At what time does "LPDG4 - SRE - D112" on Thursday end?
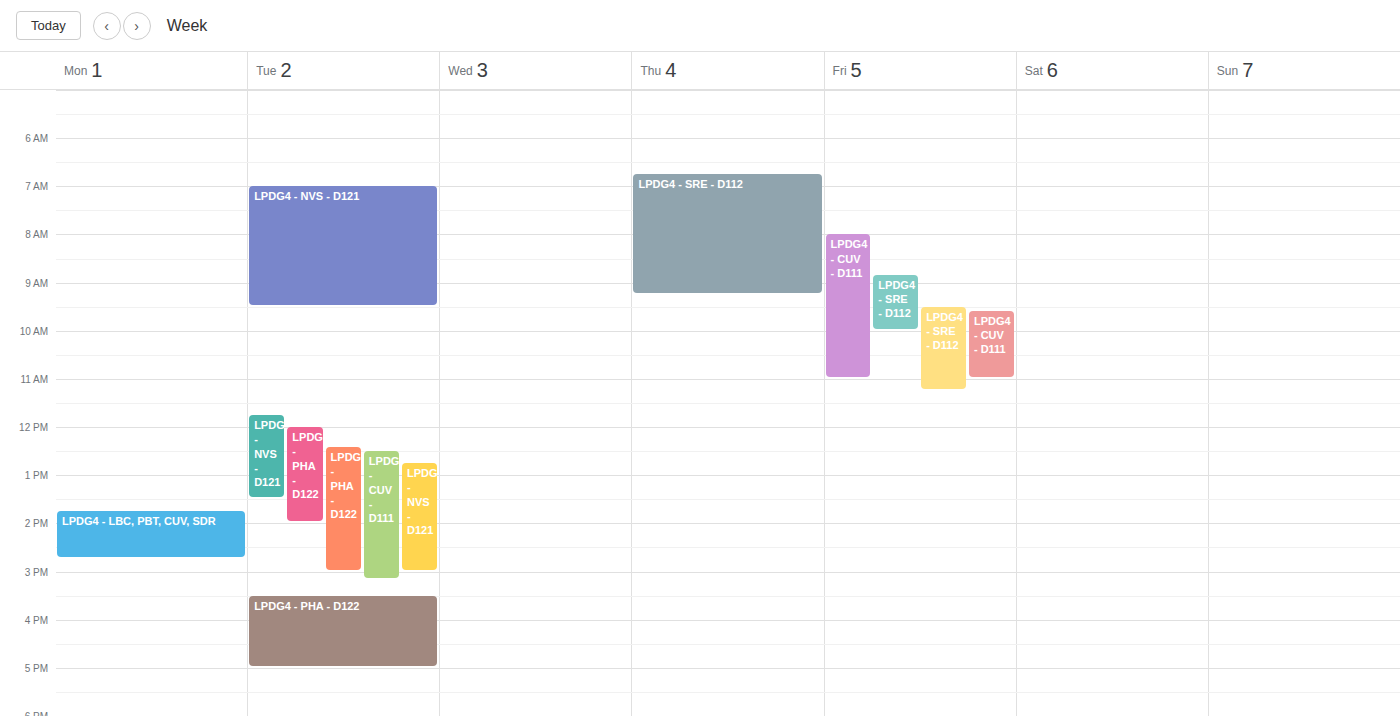
9:15 AM